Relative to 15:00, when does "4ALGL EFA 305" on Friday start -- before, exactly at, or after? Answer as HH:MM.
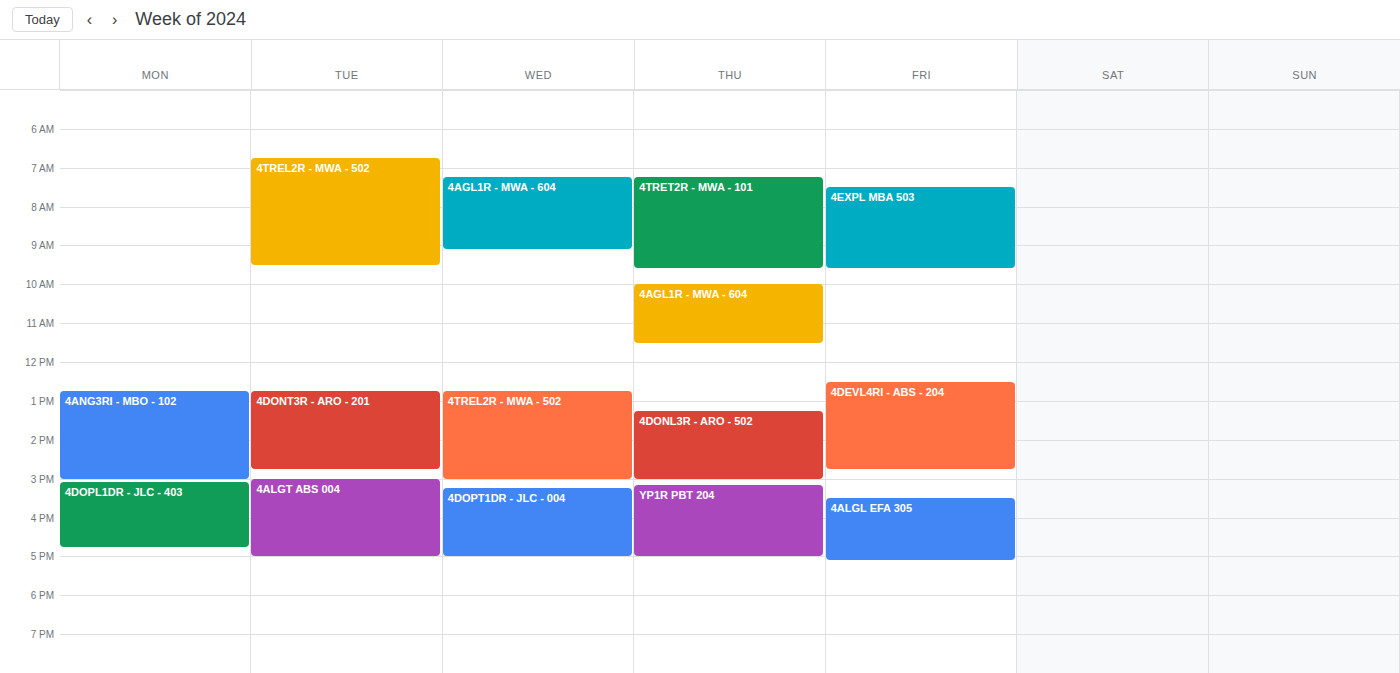
15:30 -- after 15:00, 30 minutes below the 15:00 line.